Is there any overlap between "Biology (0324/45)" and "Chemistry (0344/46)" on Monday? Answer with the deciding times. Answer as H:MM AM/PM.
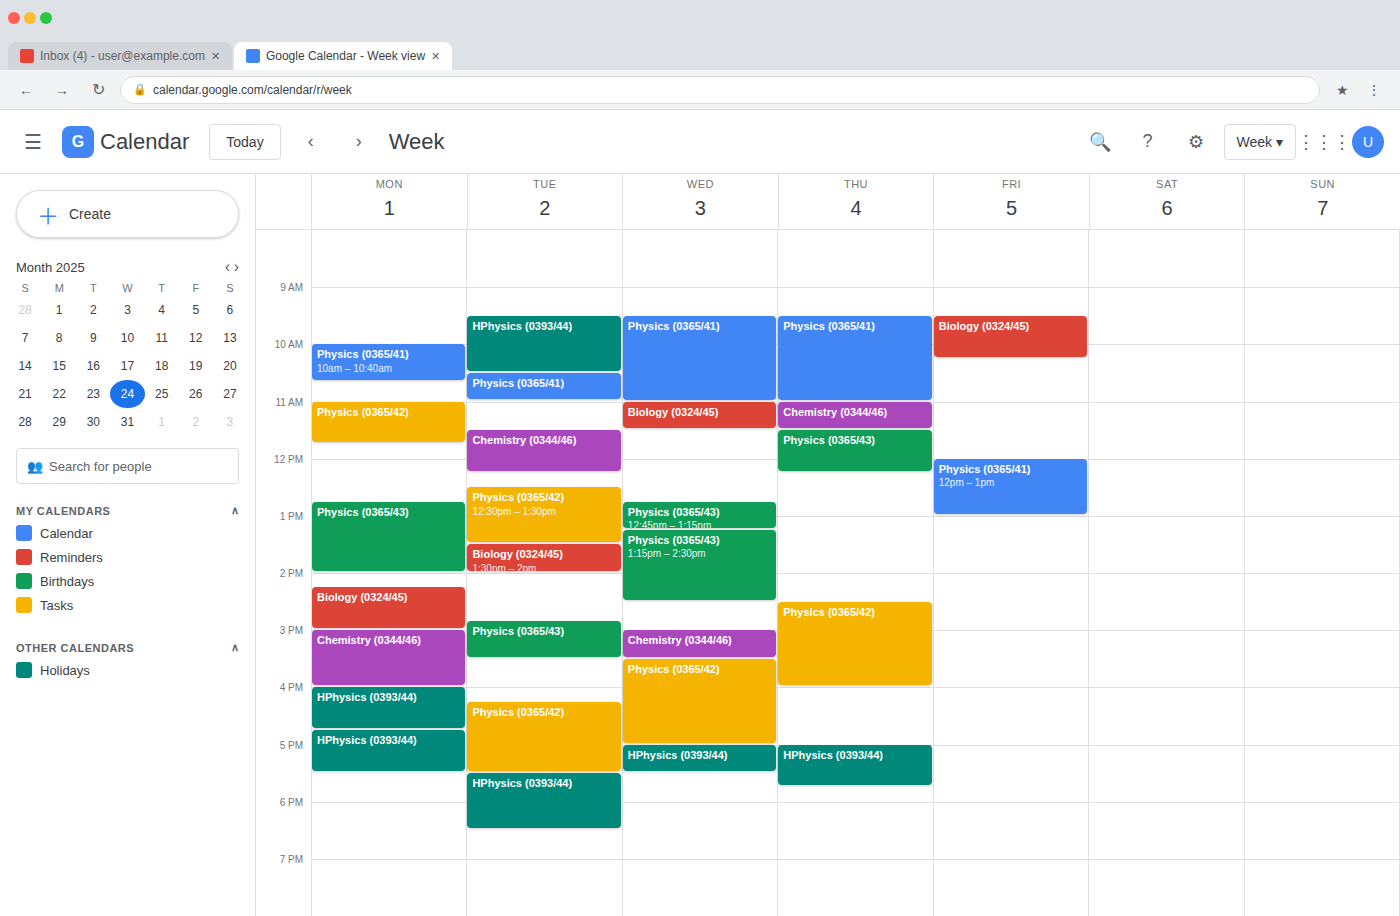
"Biology (0324/45)" ends at 3:00 PM, exactly when "Chemistry (0344/46)" starts -- they touch but do not overlap.